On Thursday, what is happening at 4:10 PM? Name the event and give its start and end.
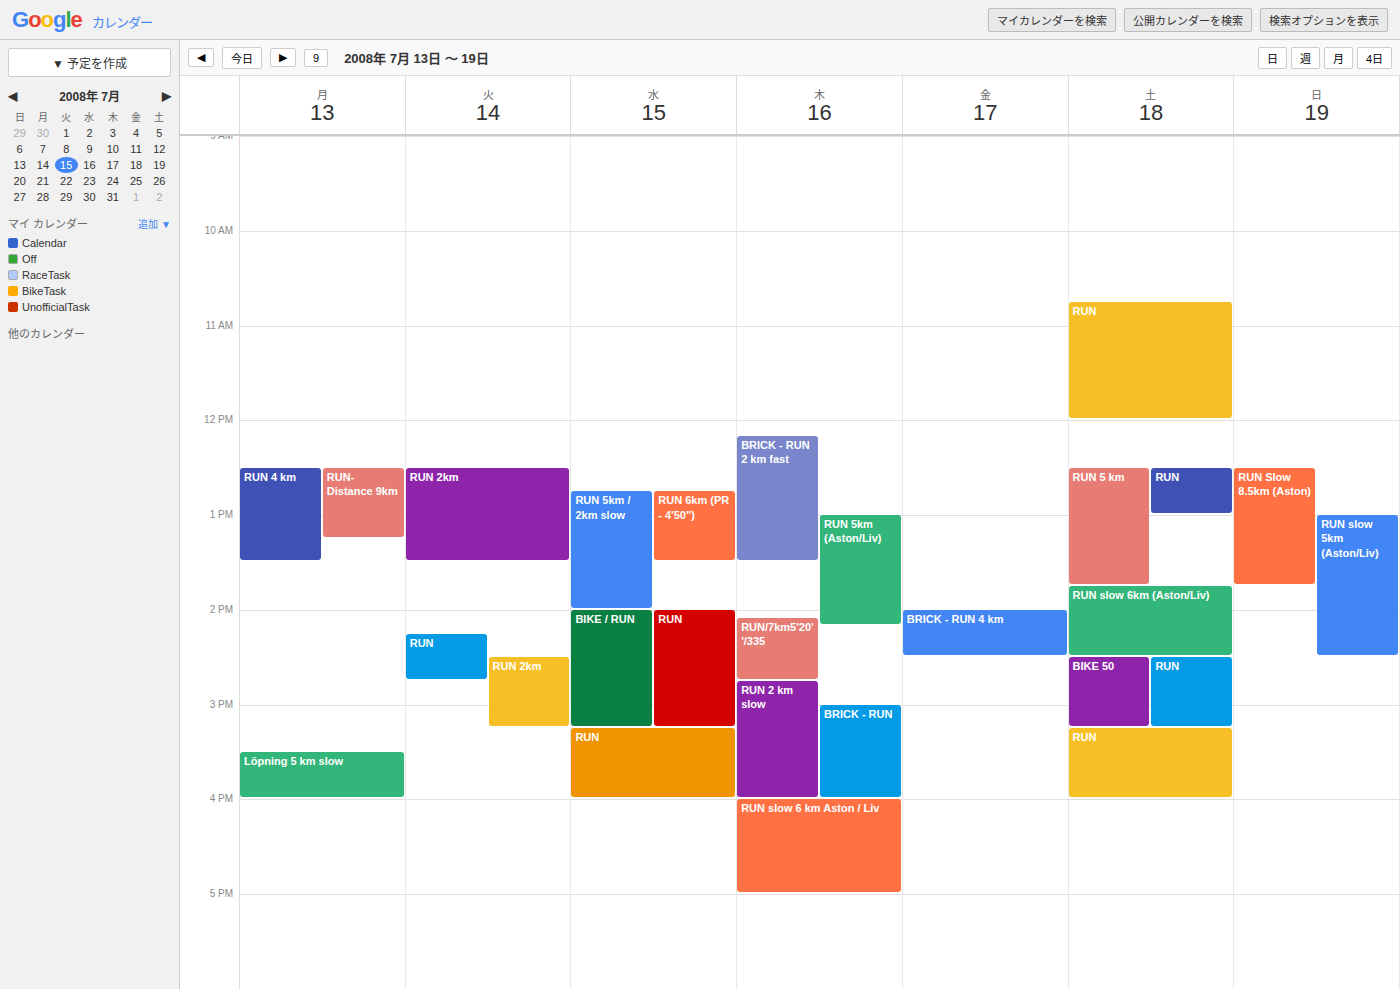
"RUN slow 6 km Aston / Liv", 4:00 PM to 5:00 PM